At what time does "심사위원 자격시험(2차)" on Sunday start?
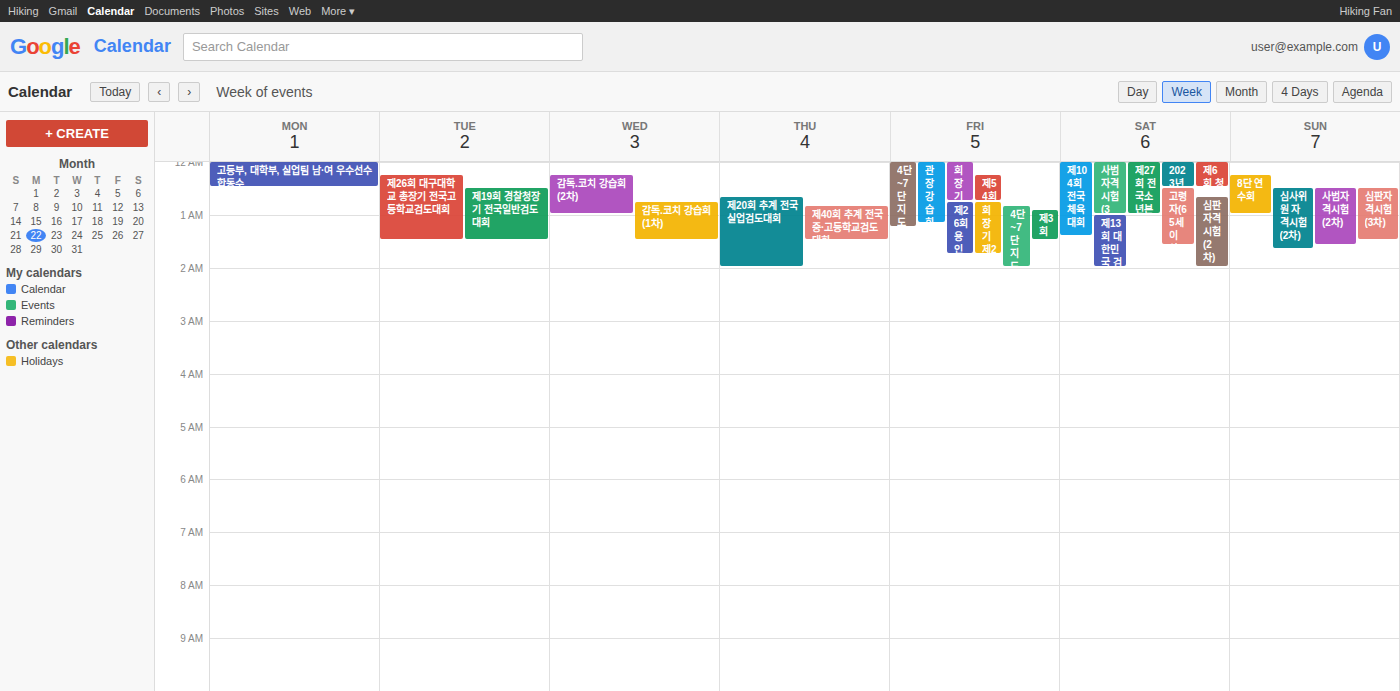
12:30 AM